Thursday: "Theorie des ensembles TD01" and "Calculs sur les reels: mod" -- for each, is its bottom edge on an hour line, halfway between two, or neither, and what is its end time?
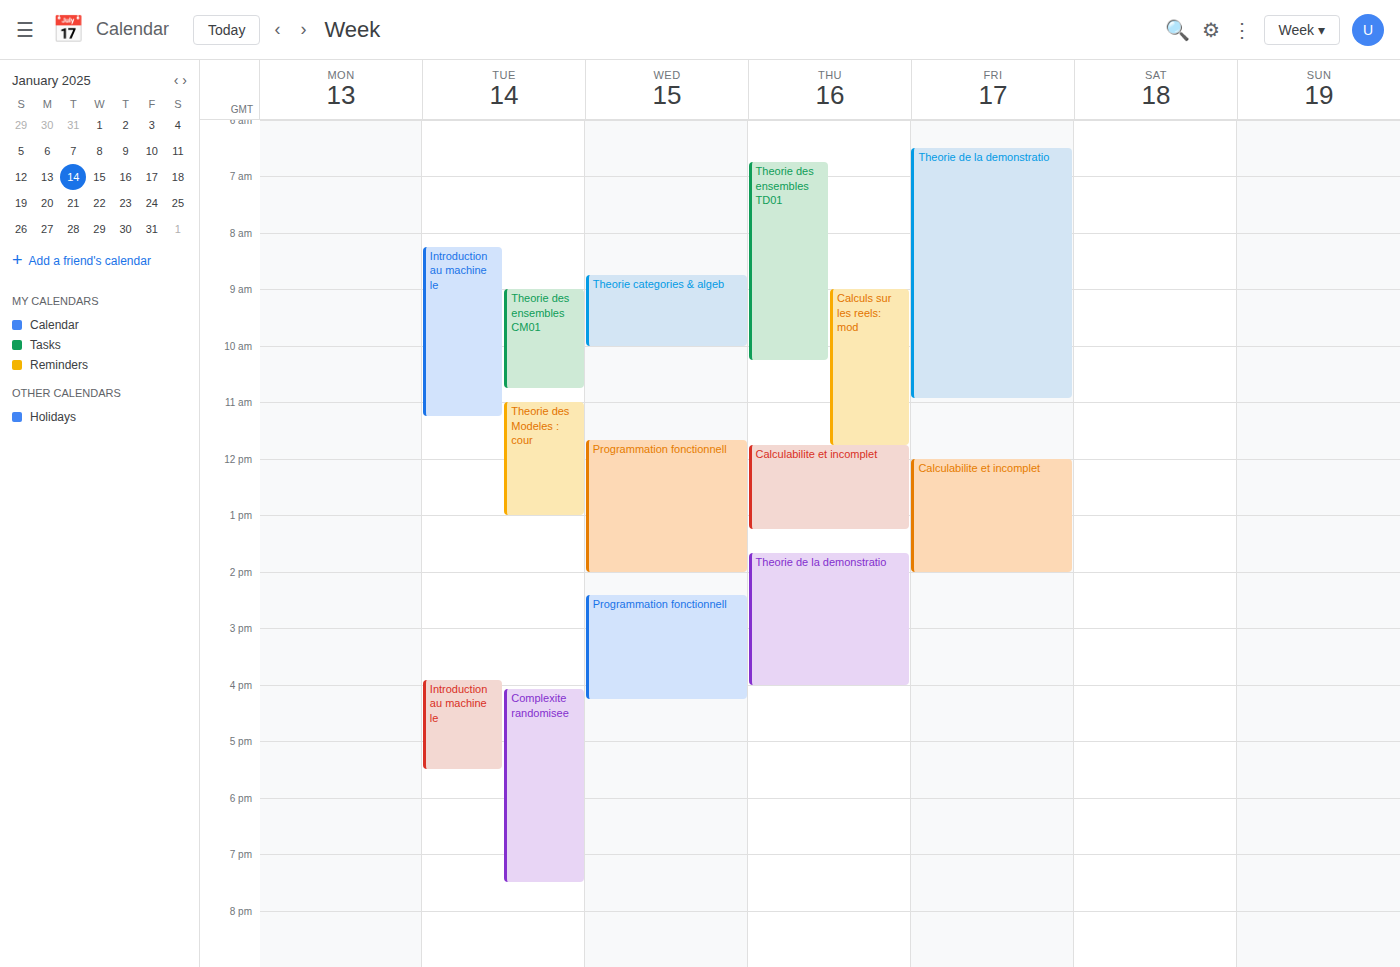
"Theorie des ensembles TD01": 10:15 AM, neither: a quarter of the way from the 10 AM line to the 11 AM line. "Calculs sur les reels: mod": 11:45 AM, neither: three quarters of the way from the 11 AM line to the 12 PM line.